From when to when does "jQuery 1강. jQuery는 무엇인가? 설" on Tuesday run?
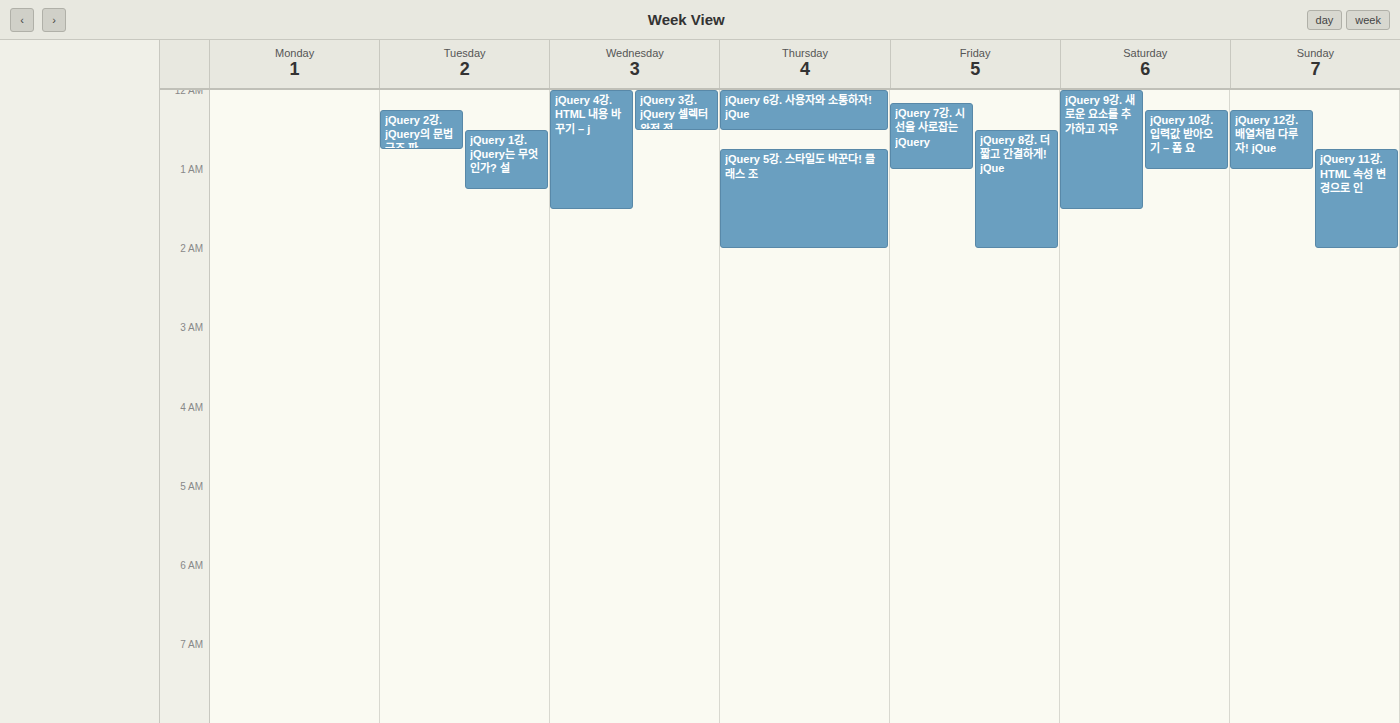
12:30 AM to 1:15 AM